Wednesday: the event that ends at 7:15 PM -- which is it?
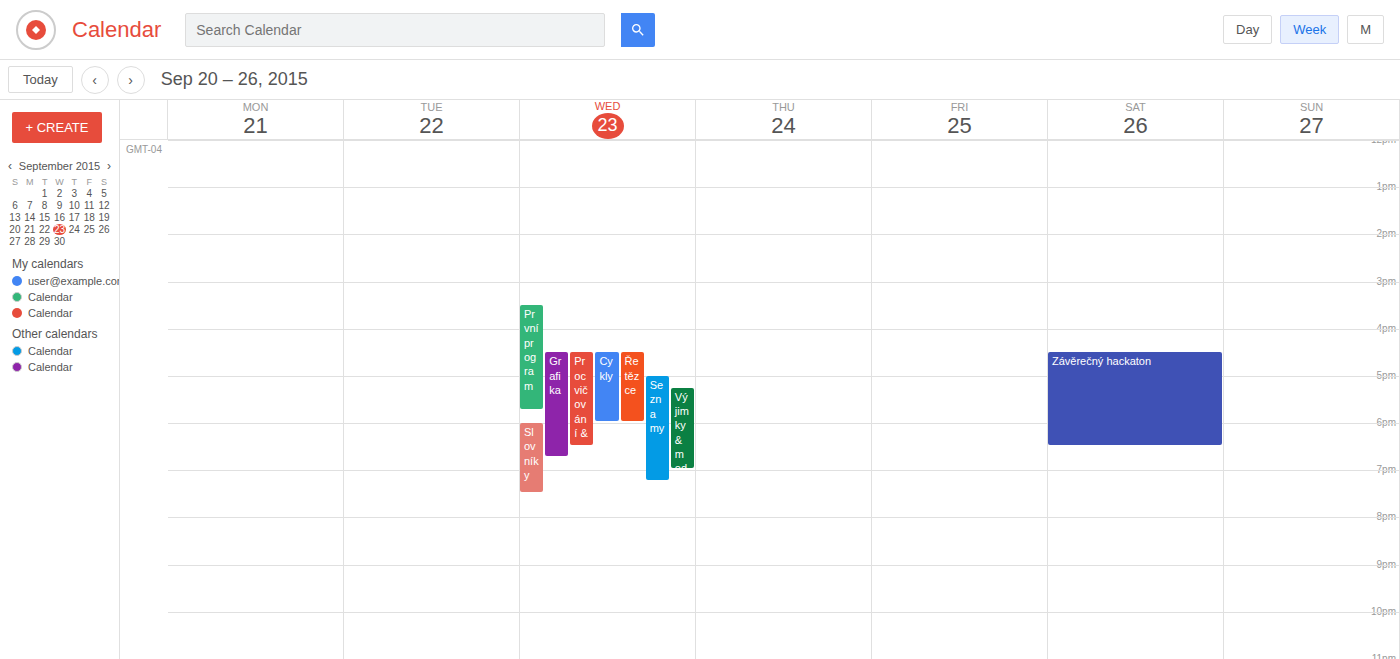
"Seznamy"